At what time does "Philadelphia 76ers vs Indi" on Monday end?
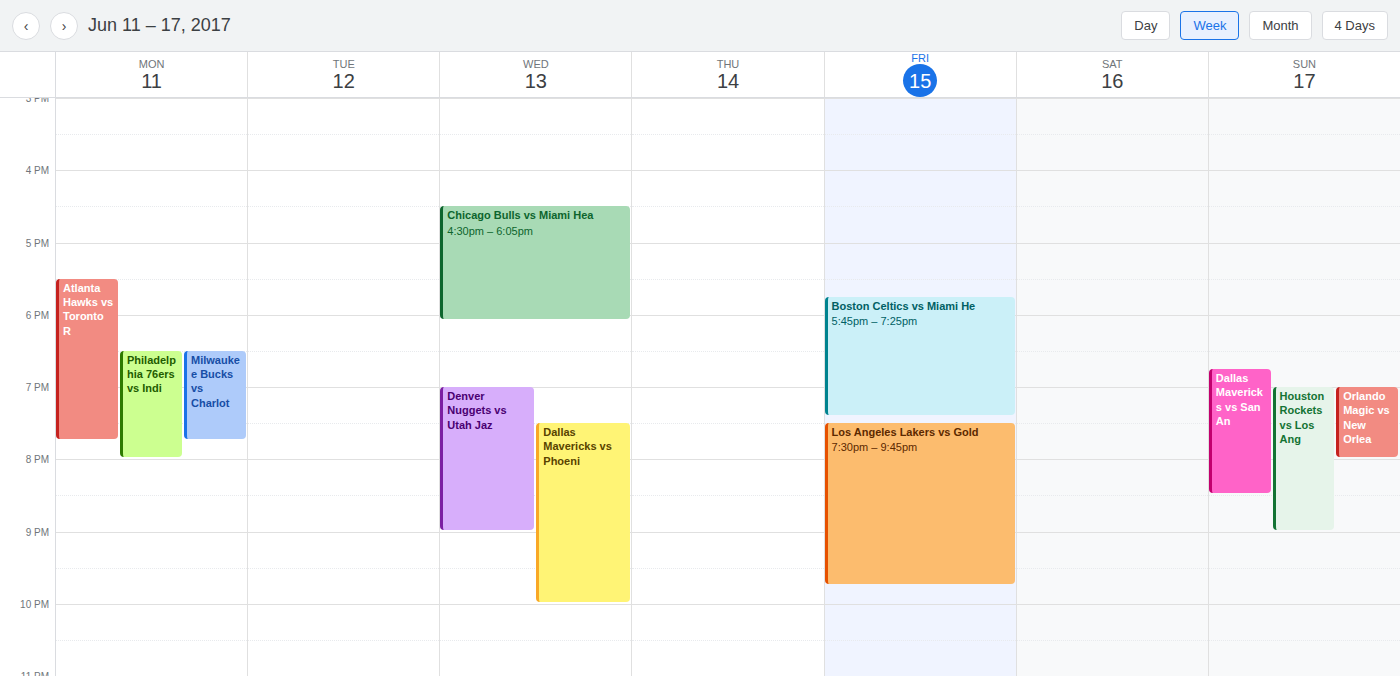
8:00 PM